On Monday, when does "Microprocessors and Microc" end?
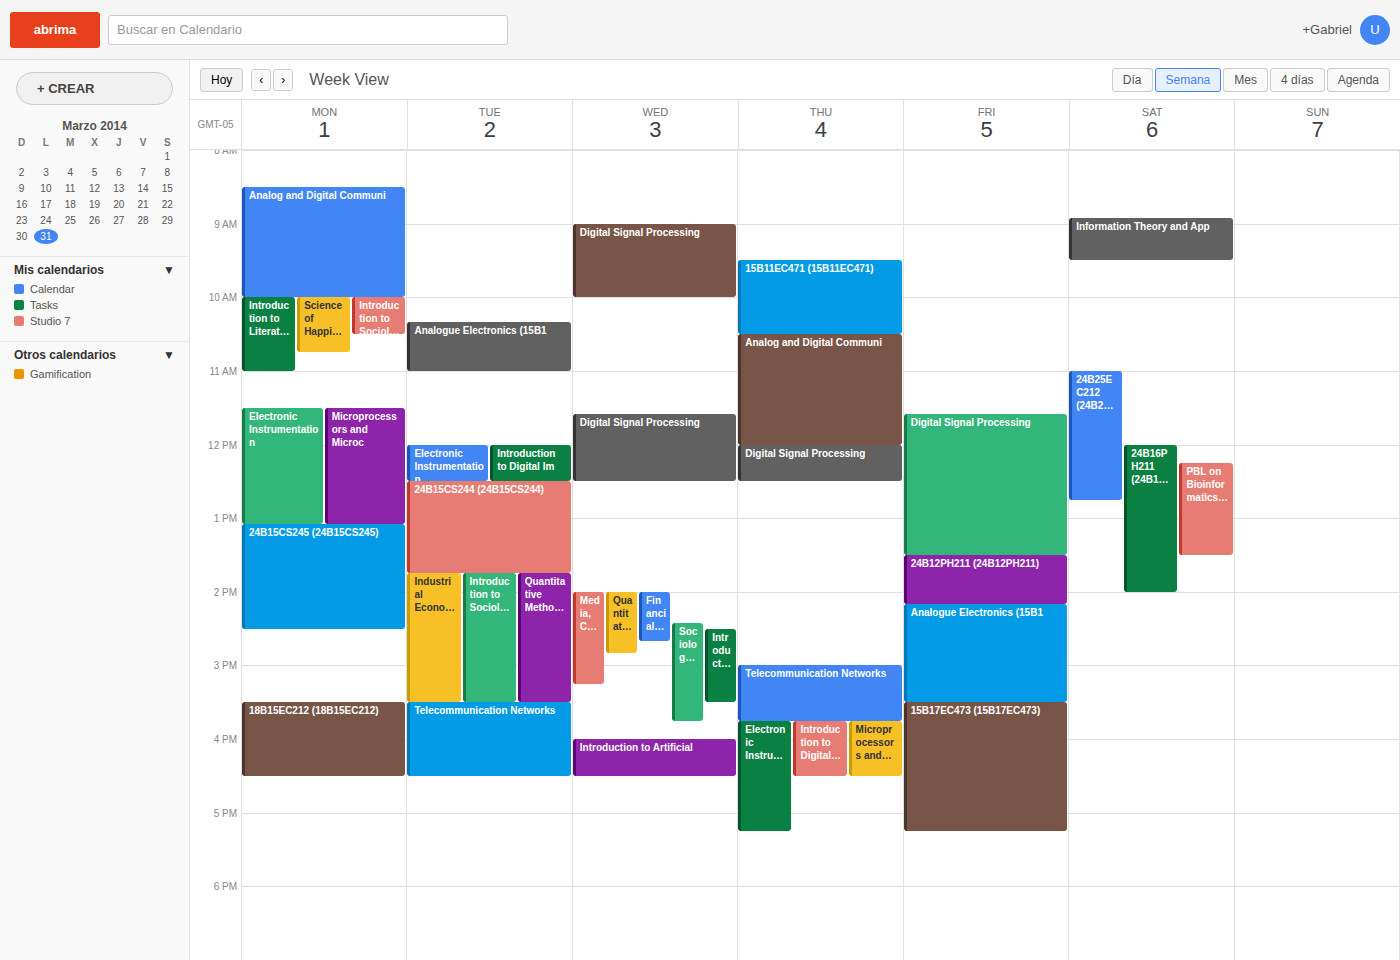
1:05 PM